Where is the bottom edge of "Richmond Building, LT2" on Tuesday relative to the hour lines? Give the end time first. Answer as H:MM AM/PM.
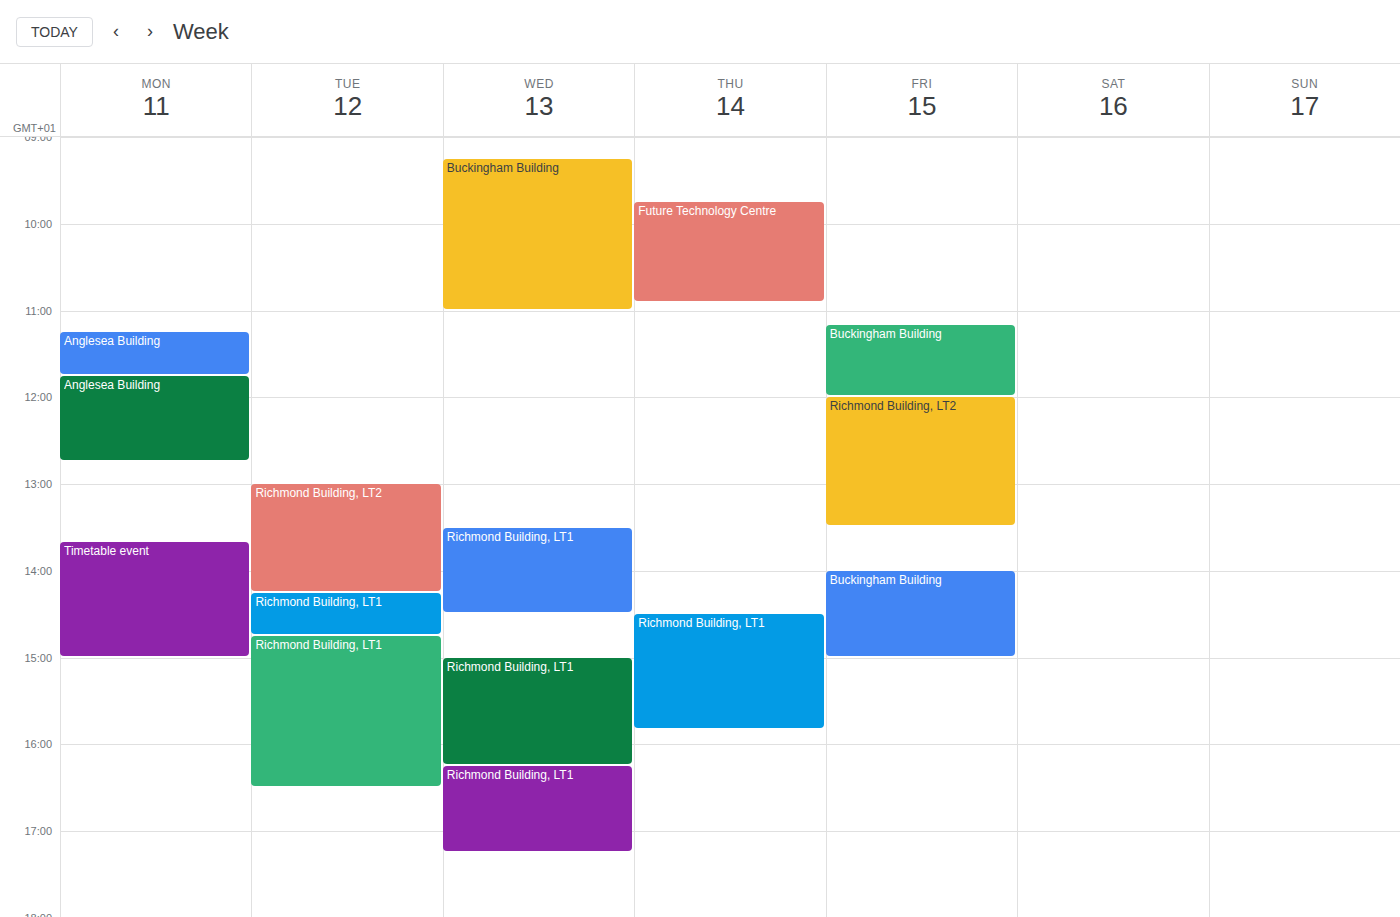
2:15 PM -- neither: a quarter of the way from the 2 PM line to the 3 PM line.